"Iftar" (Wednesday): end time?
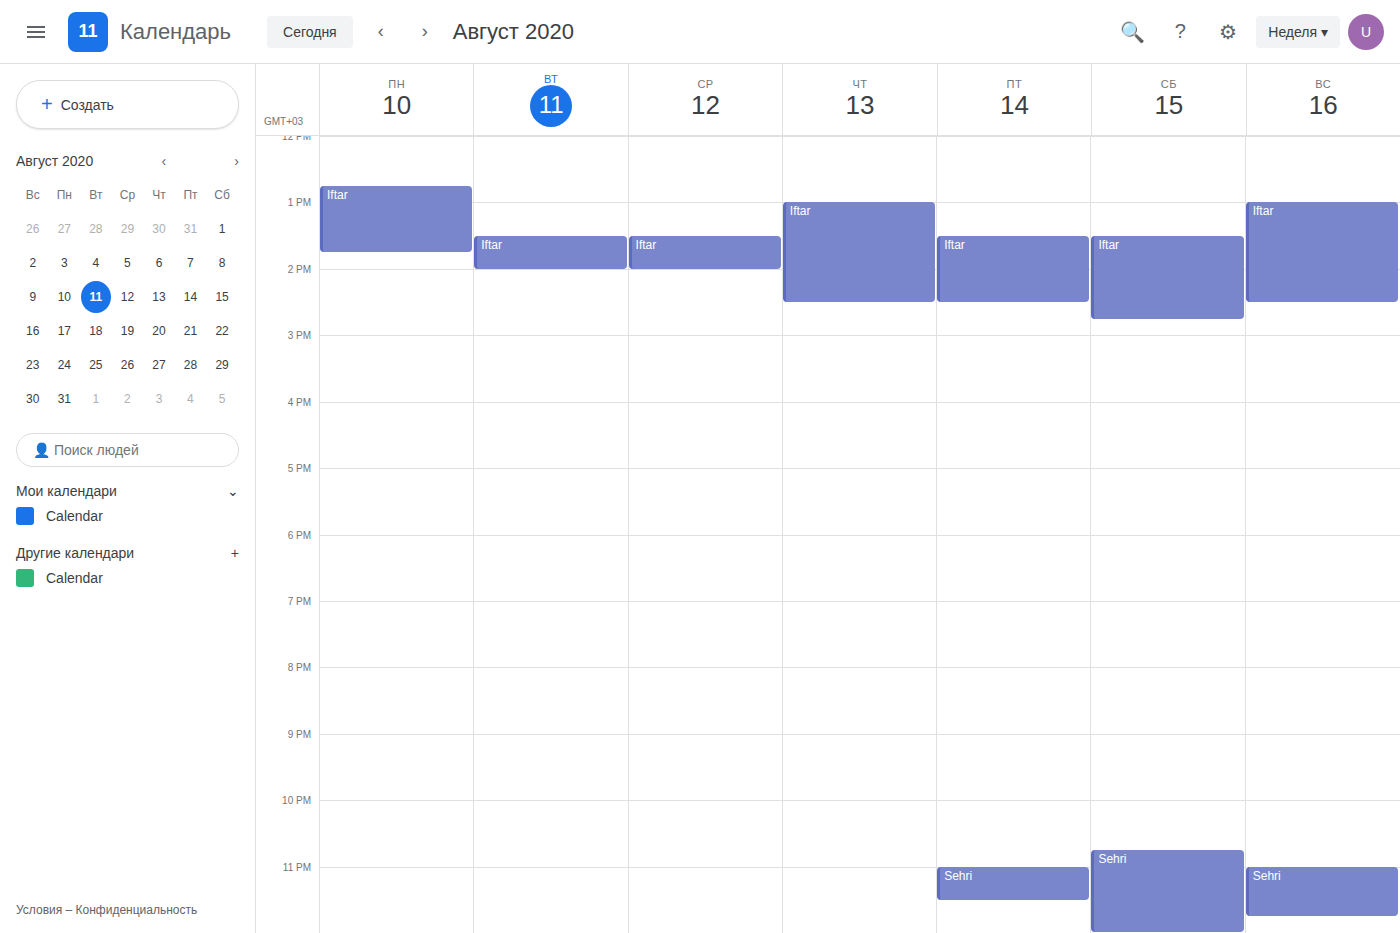
2:00 PM